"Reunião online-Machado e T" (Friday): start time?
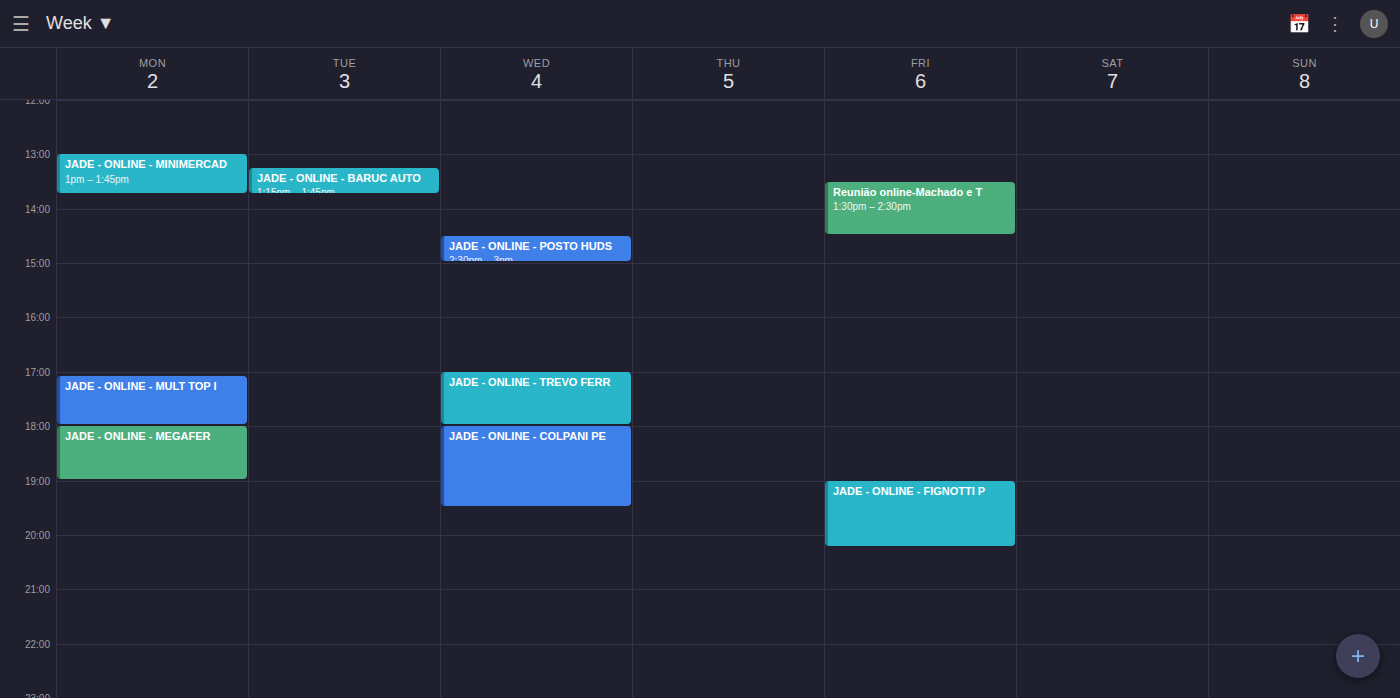
1:30 PM